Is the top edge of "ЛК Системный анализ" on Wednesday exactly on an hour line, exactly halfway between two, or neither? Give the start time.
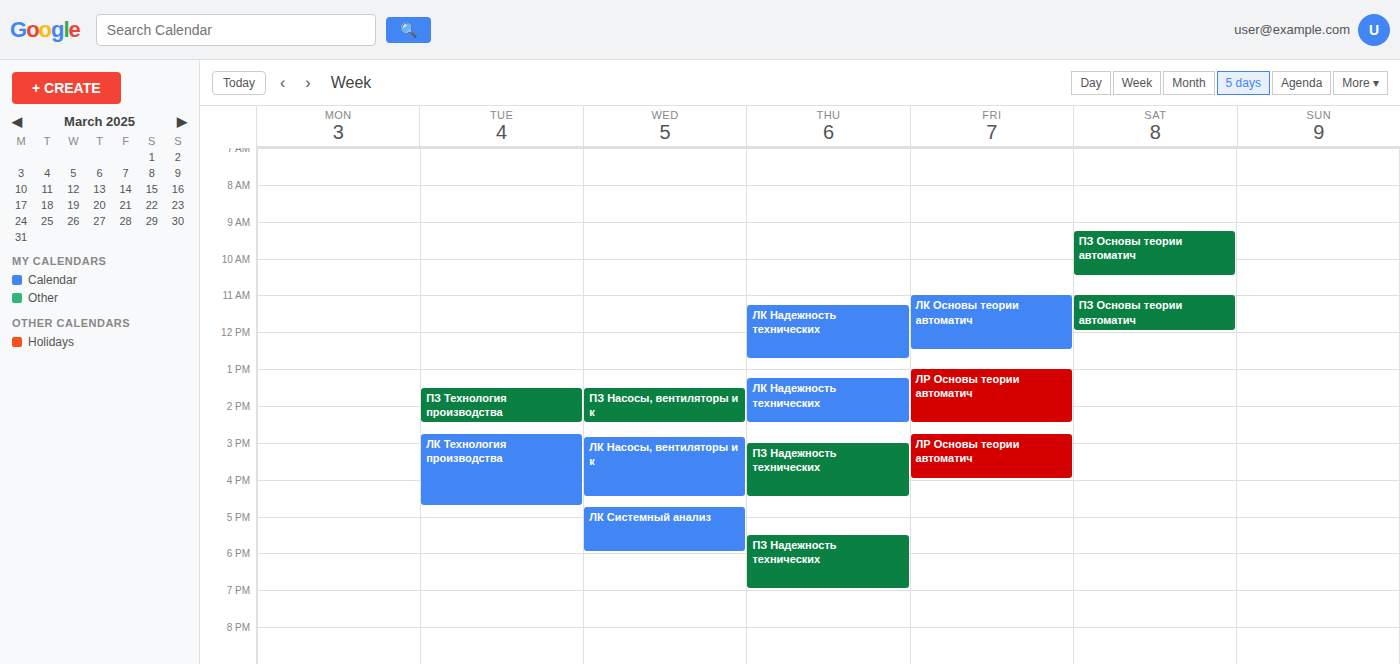
4:45 PM -- neither: three quarters of the way from the 4 PM line to the 5 PM line.